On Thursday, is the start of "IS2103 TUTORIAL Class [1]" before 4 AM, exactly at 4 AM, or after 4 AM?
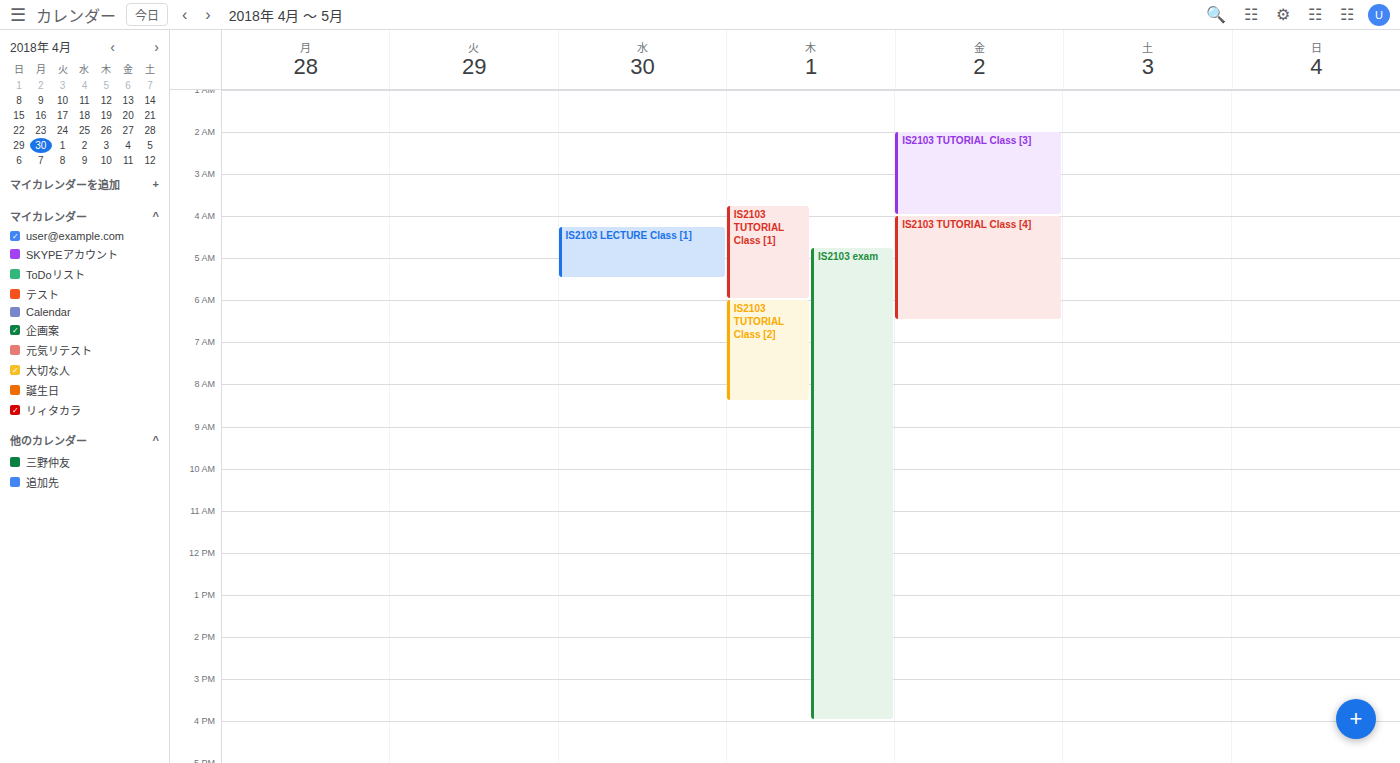
3:45 AM -- before 4 AM, 15 minutes above the 4 AM line.